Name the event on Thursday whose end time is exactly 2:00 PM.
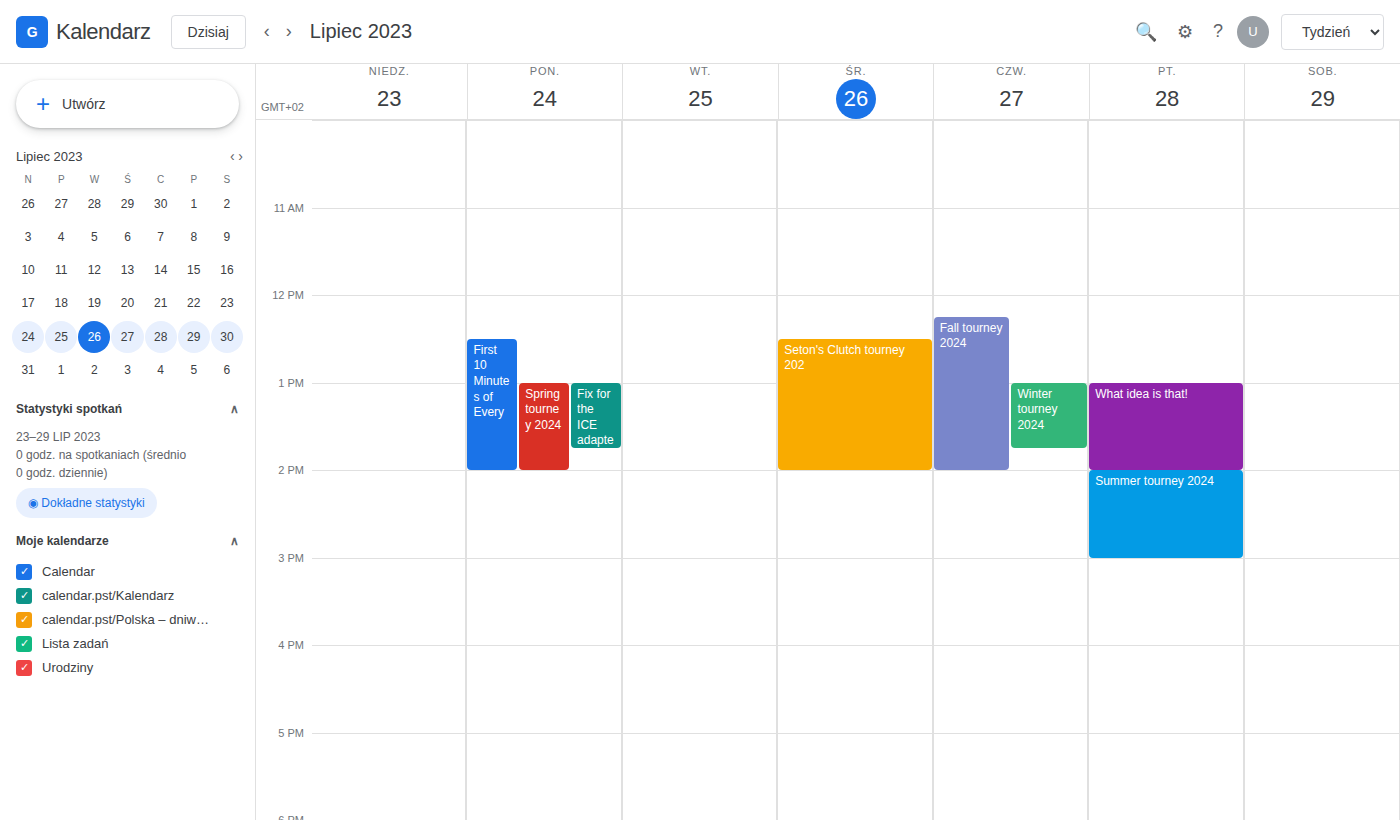
"Fall tourney 2024"